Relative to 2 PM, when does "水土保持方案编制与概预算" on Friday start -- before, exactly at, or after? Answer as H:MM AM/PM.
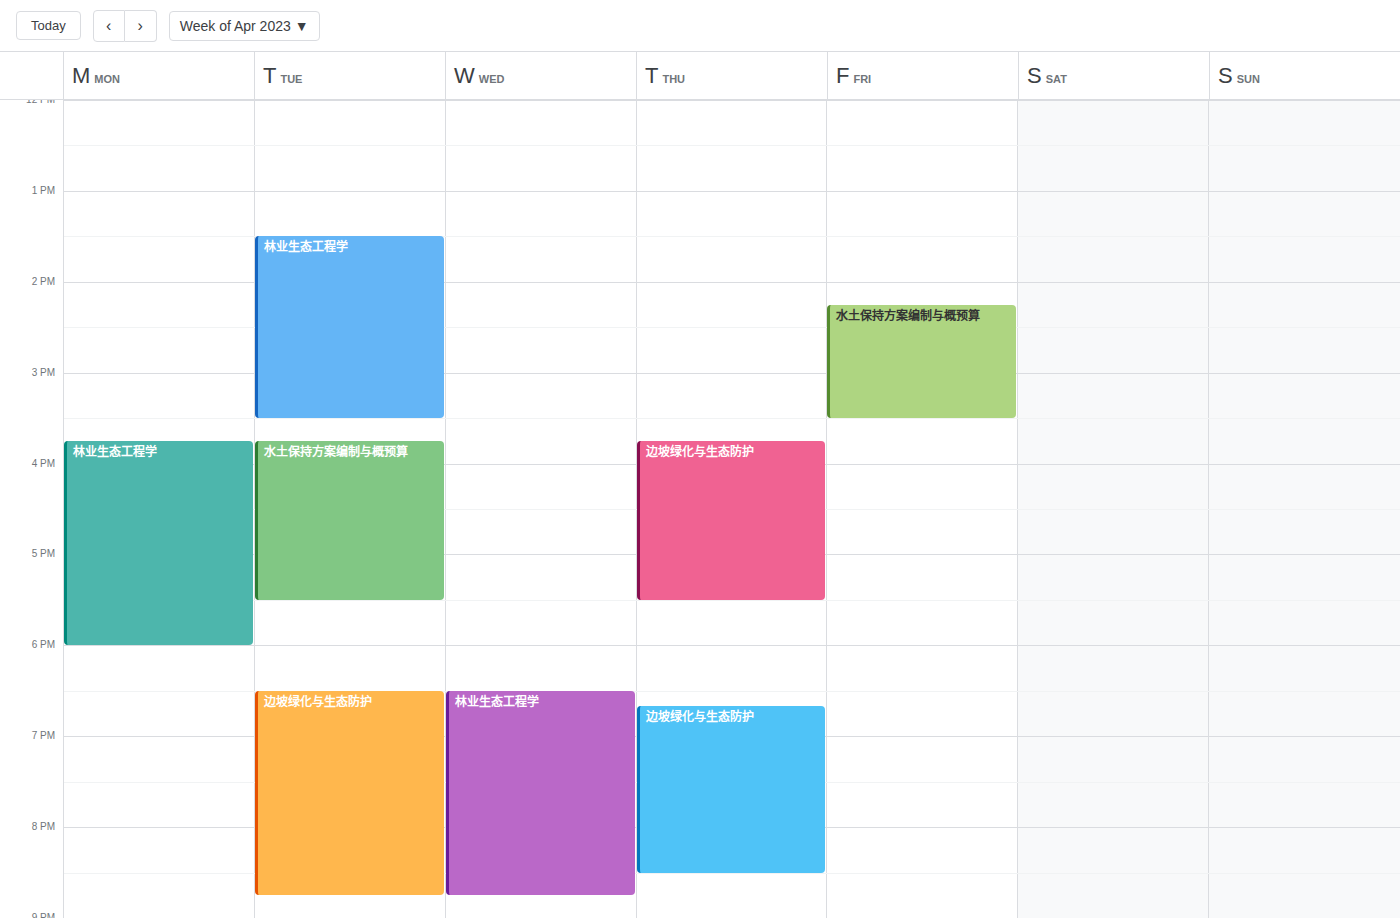
2:15 PM -- after 2 PM, 15 minutes below the 2 PM line.